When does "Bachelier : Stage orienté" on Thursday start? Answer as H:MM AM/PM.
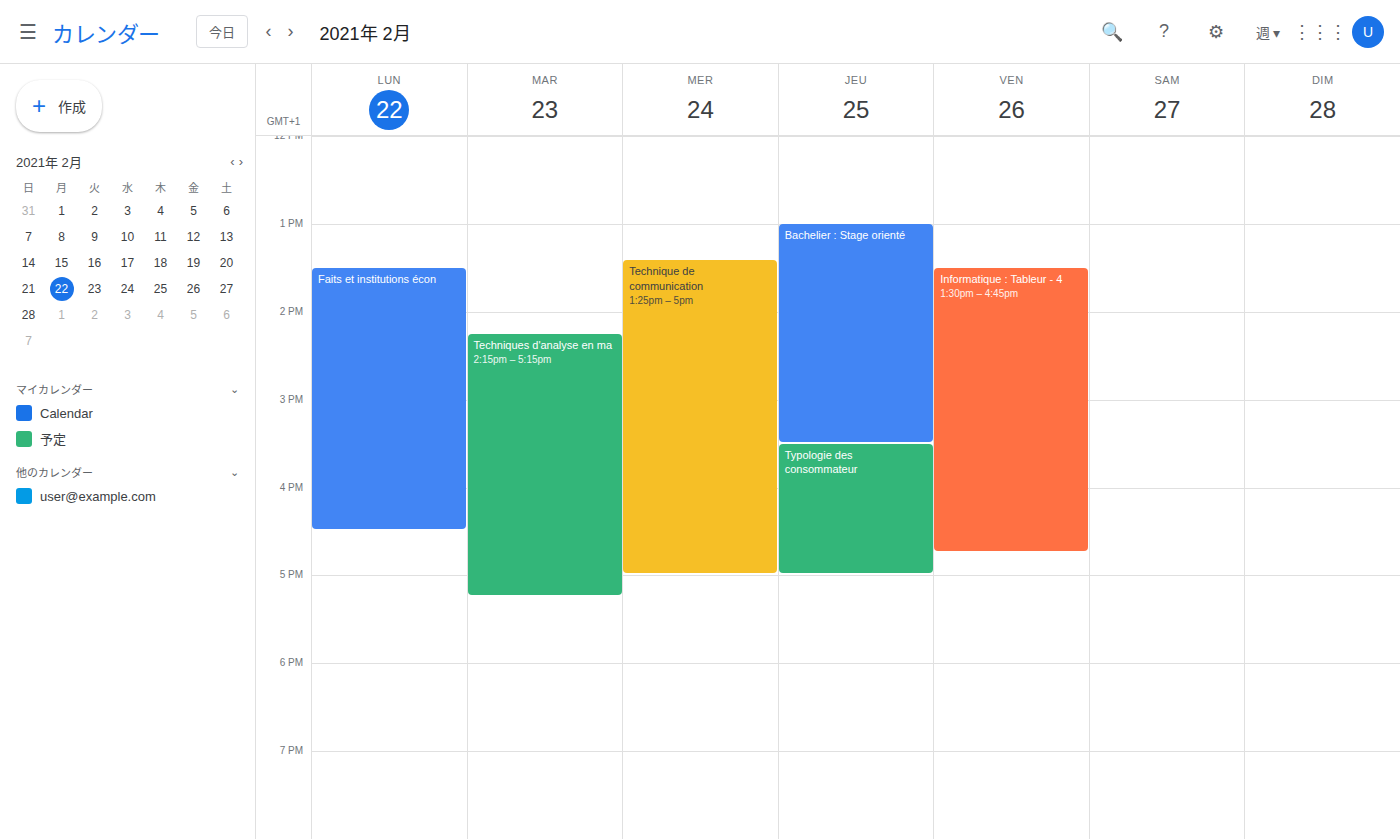
1:00 PM